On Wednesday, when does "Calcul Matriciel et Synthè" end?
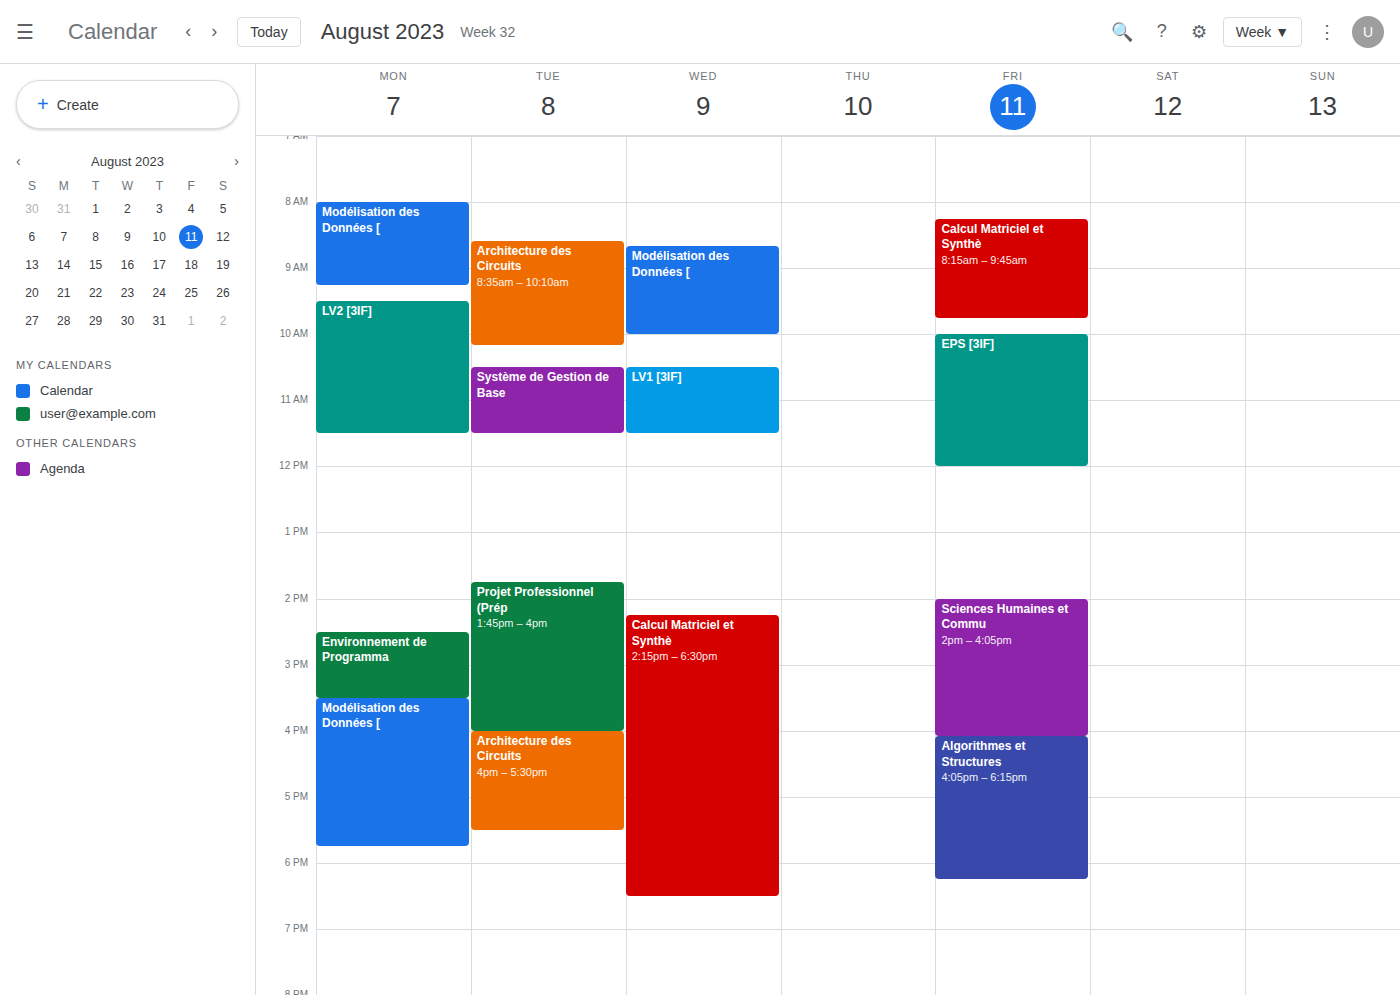
6:30 PM